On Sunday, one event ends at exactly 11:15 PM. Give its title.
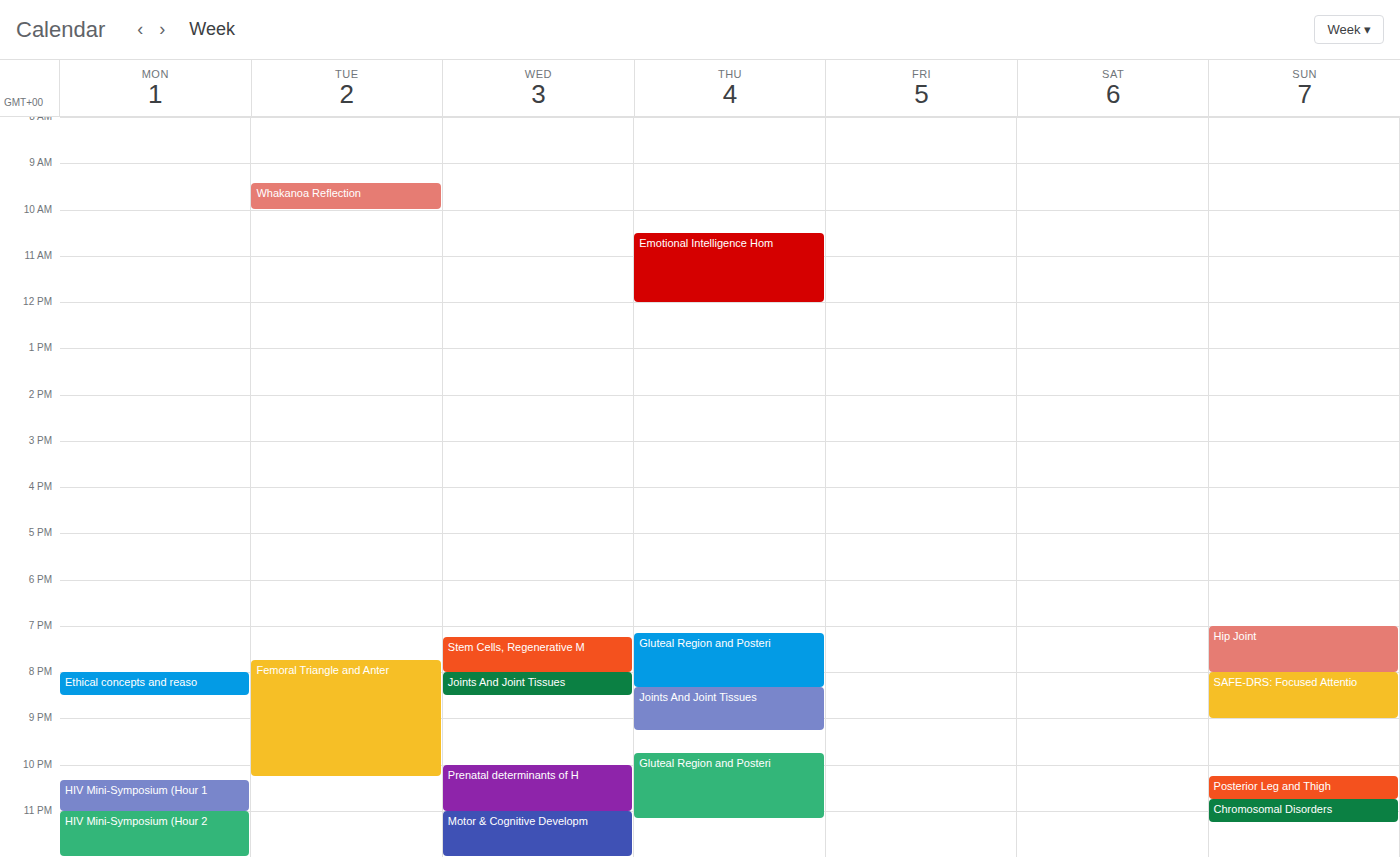
"Chromosomal Disorders"